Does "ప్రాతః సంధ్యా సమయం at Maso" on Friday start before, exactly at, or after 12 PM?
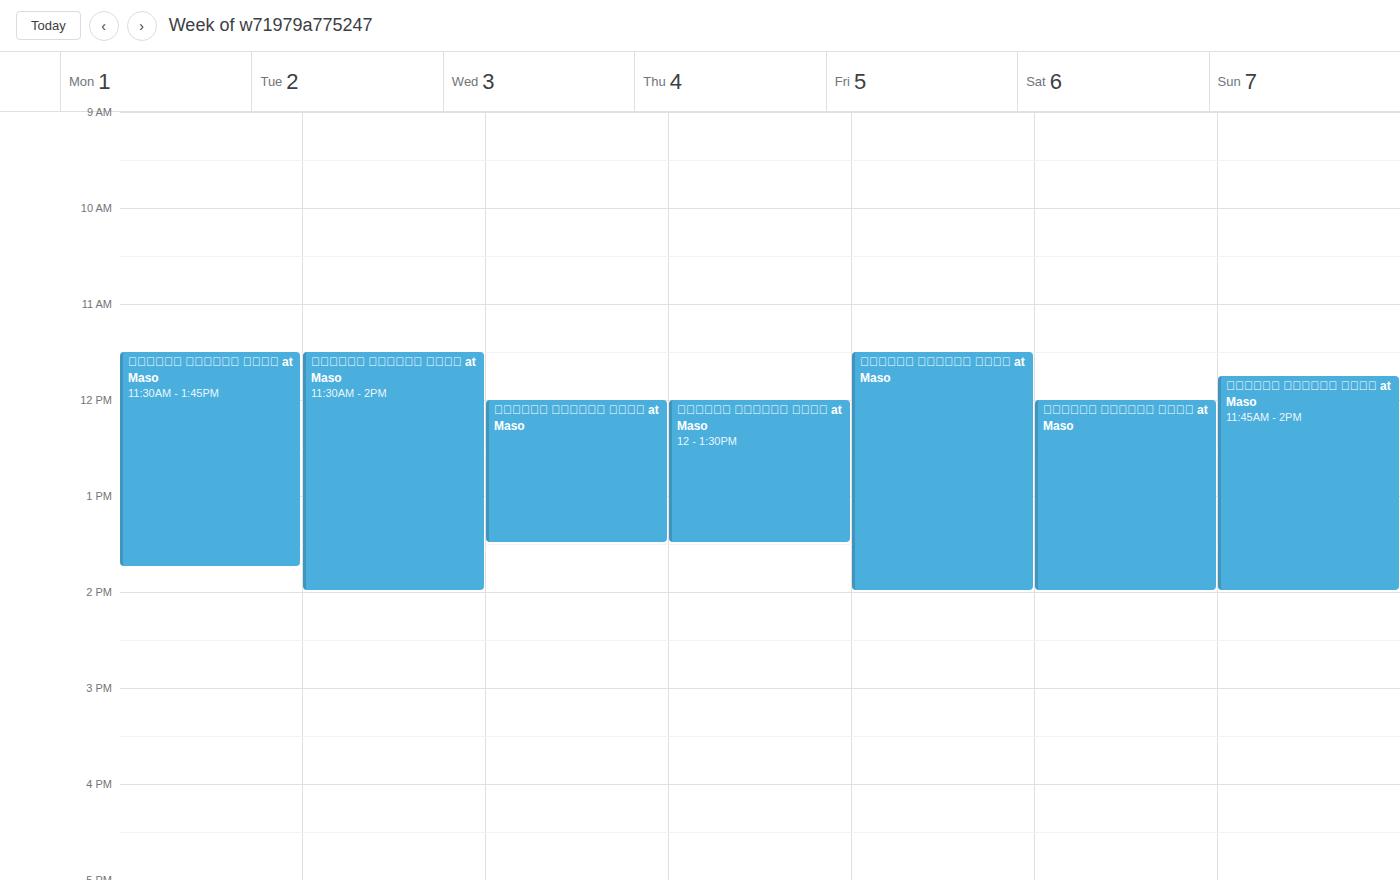
11:30 AM -- before 12 PM, 30 minutes above the 12 PM line.